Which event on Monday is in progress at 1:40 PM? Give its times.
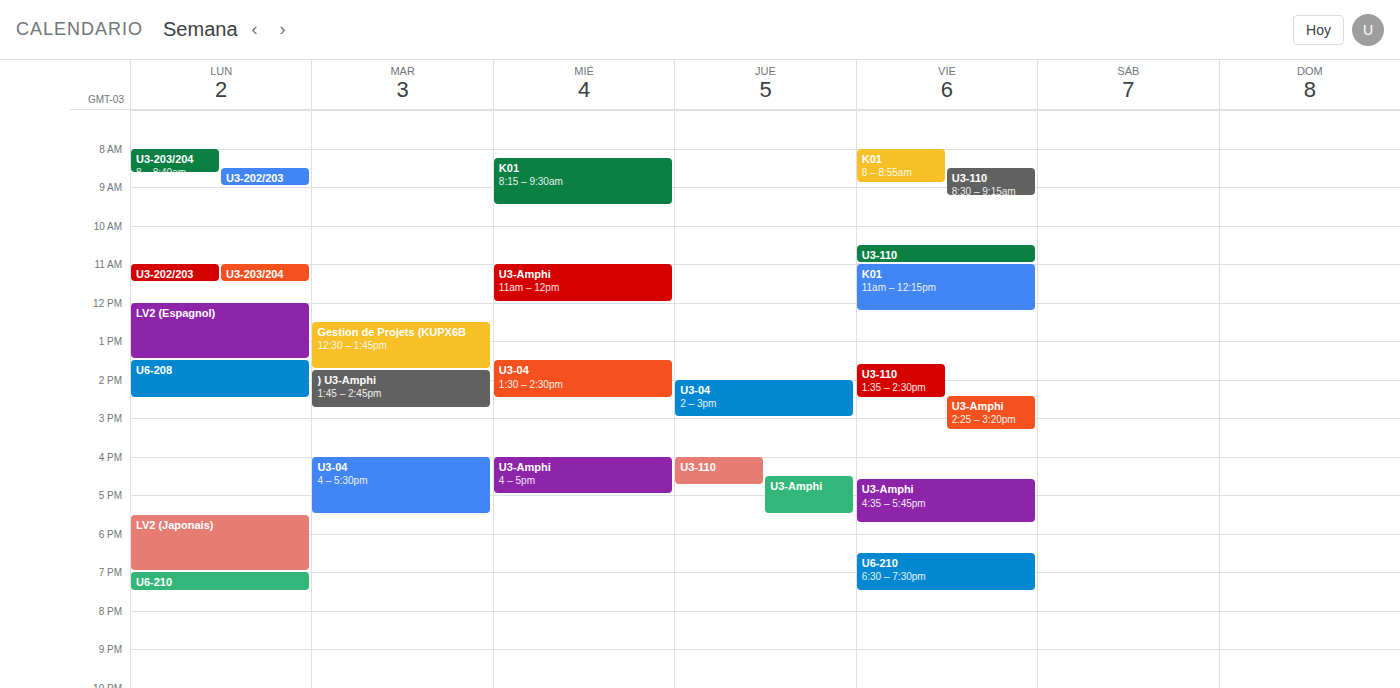
"U6-208", 1:30 PM to 2:30 PM